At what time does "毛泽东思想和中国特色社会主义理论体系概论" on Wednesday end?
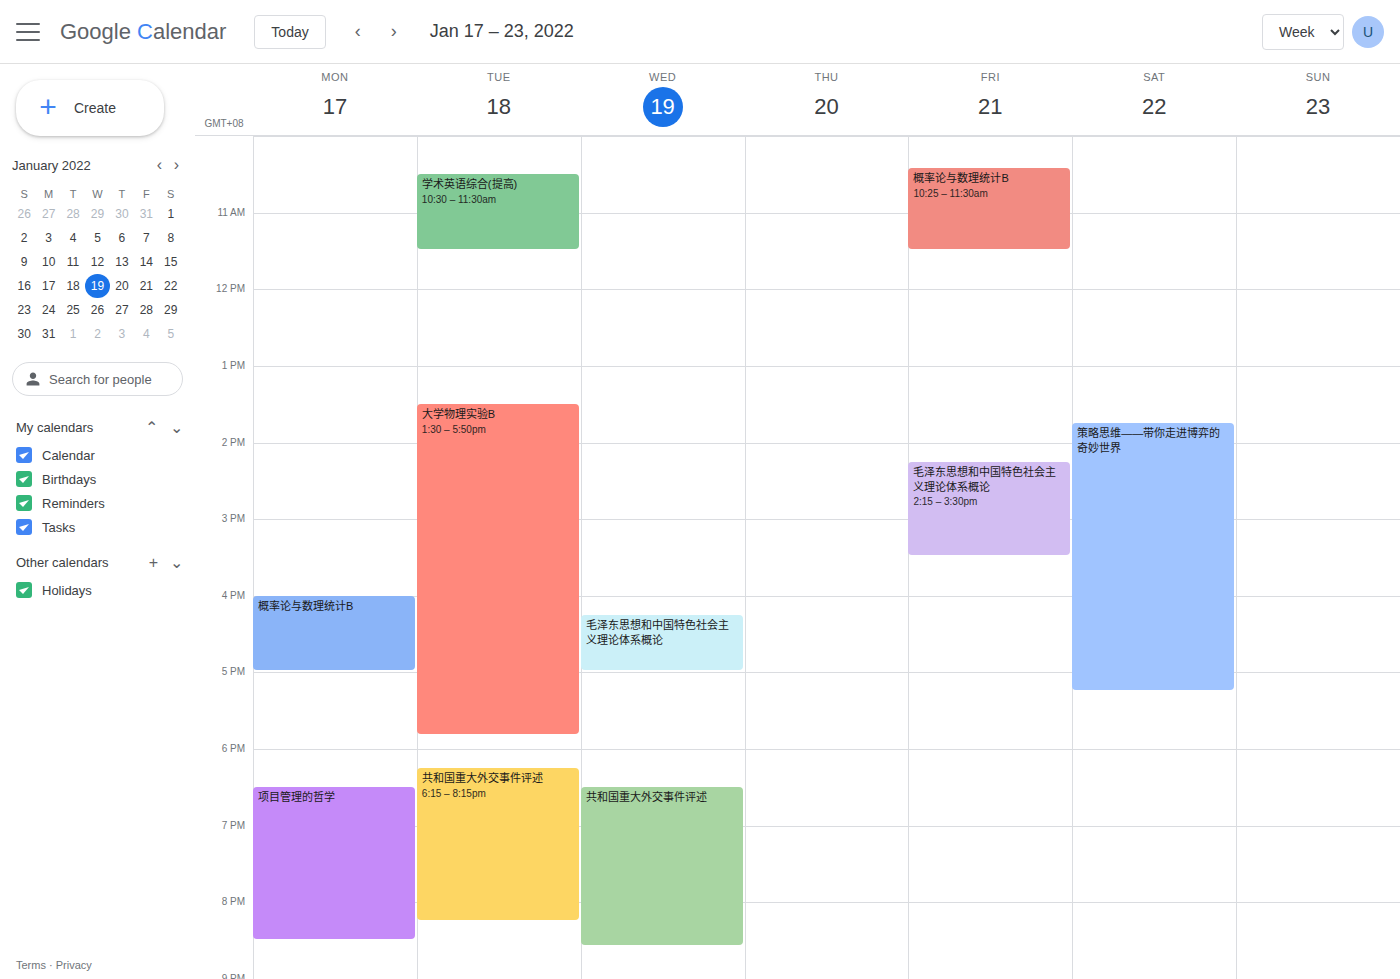
17:00